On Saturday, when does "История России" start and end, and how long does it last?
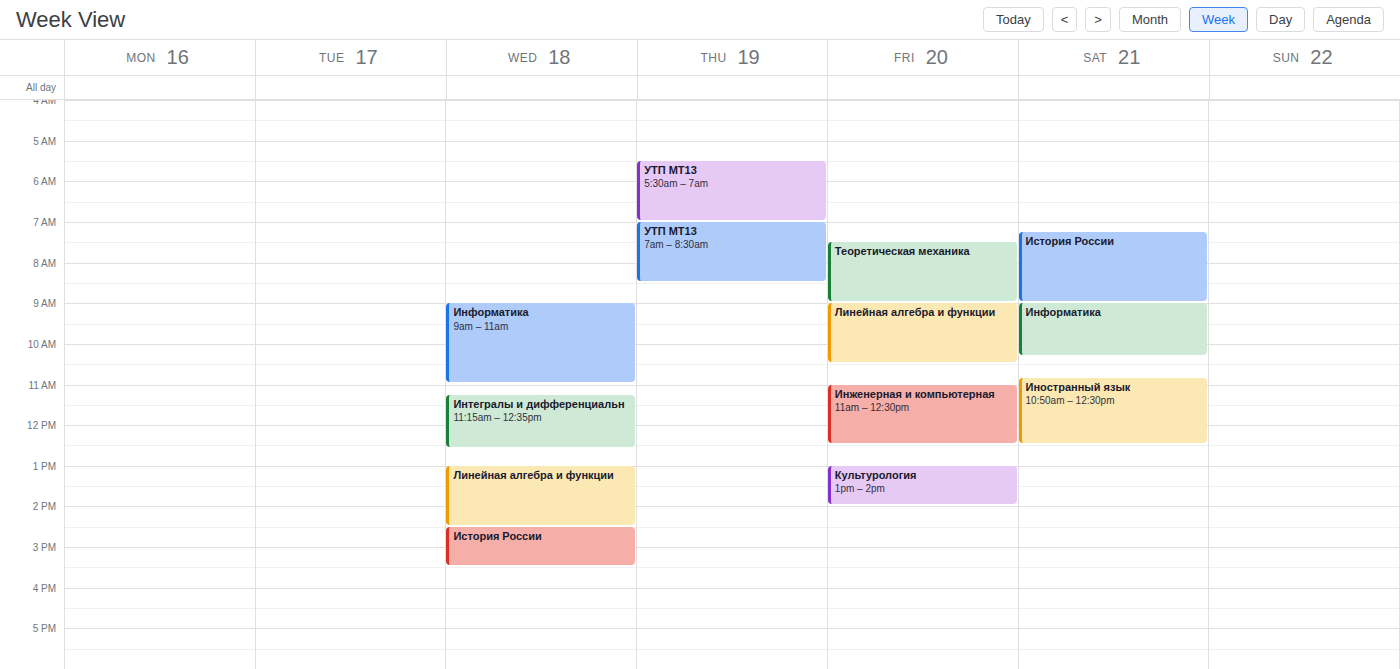
7:15 AM to 9:00 AM, 1 hour 45 minutes